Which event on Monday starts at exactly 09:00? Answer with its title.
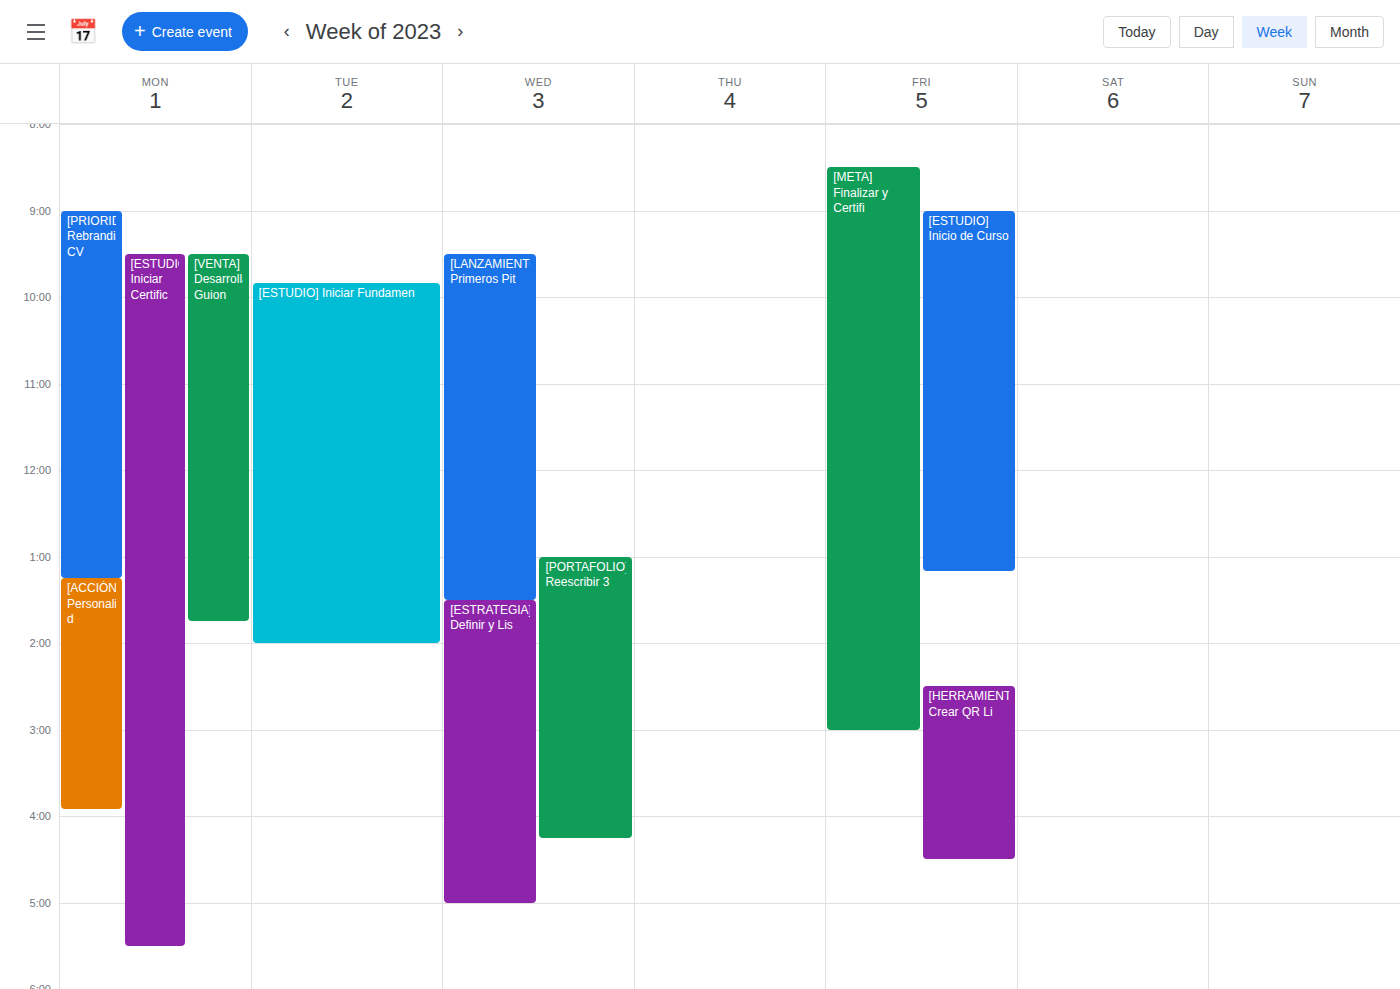
"[PRIORIDAD] Rebranding CV"